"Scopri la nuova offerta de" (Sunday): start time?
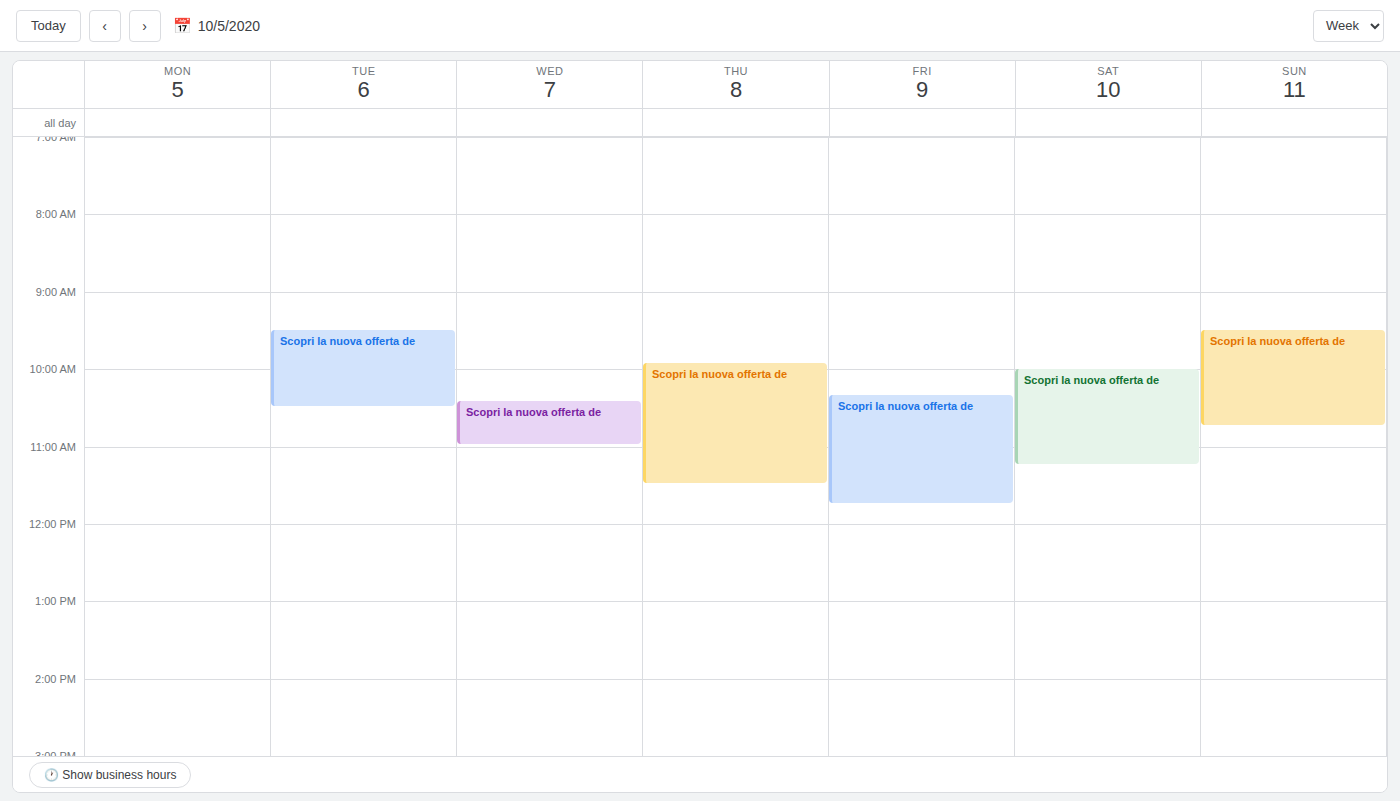
09:30